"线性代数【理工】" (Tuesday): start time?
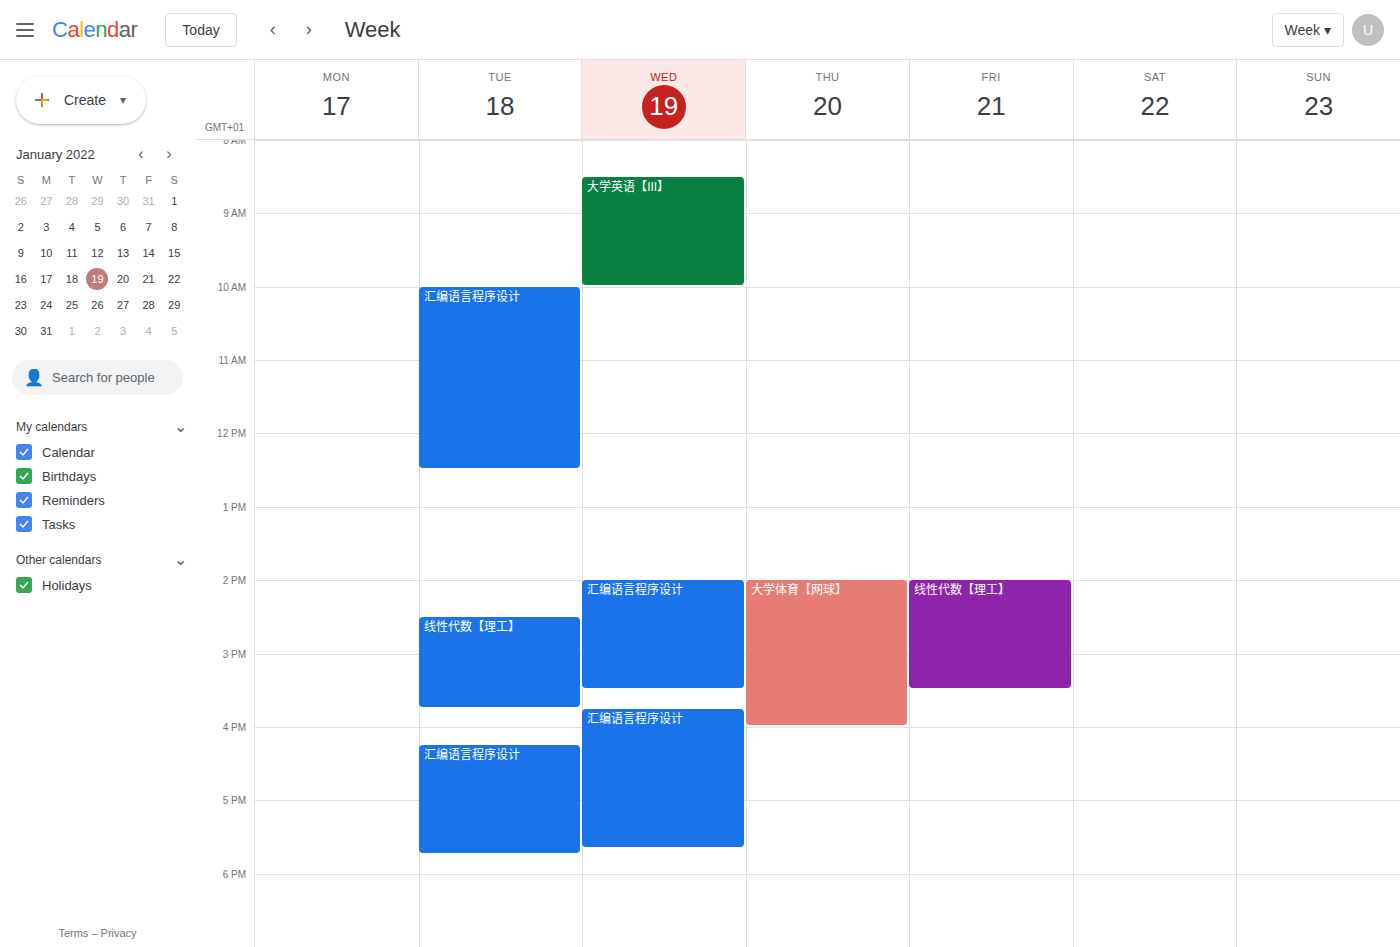
2:30 PM